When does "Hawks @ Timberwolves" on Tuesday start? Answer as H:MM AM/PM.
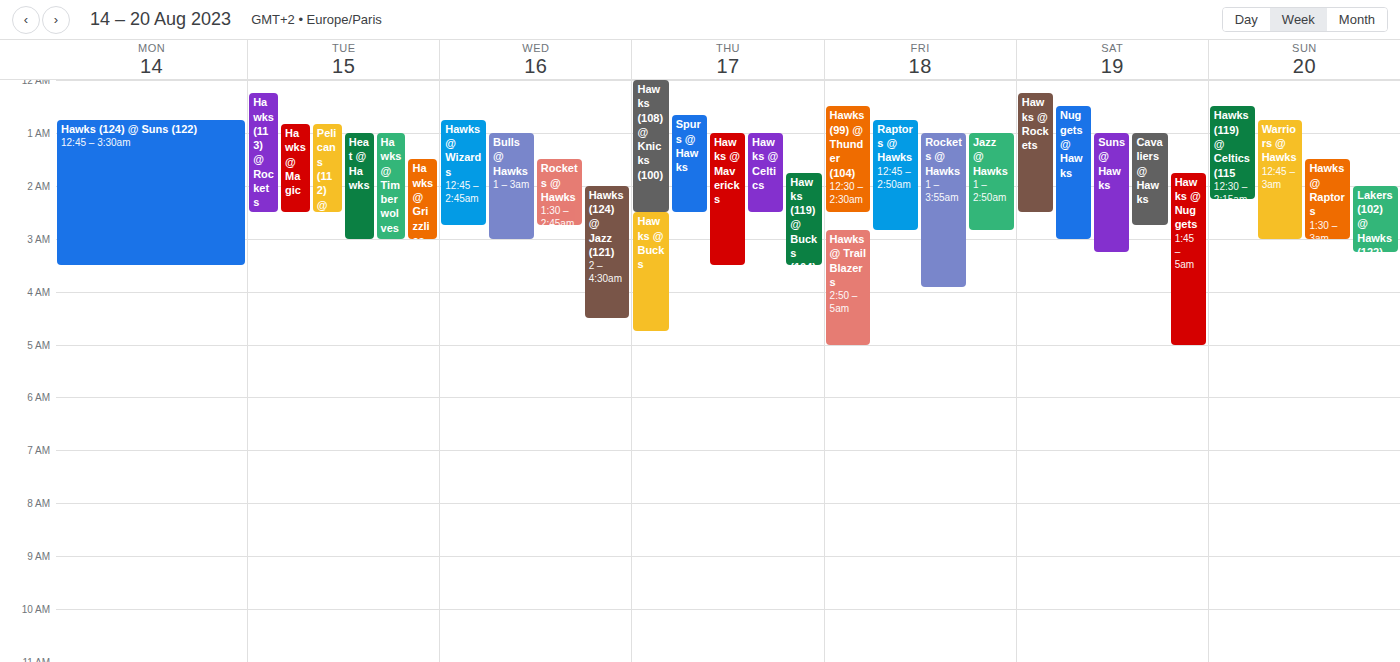
1:00 AM